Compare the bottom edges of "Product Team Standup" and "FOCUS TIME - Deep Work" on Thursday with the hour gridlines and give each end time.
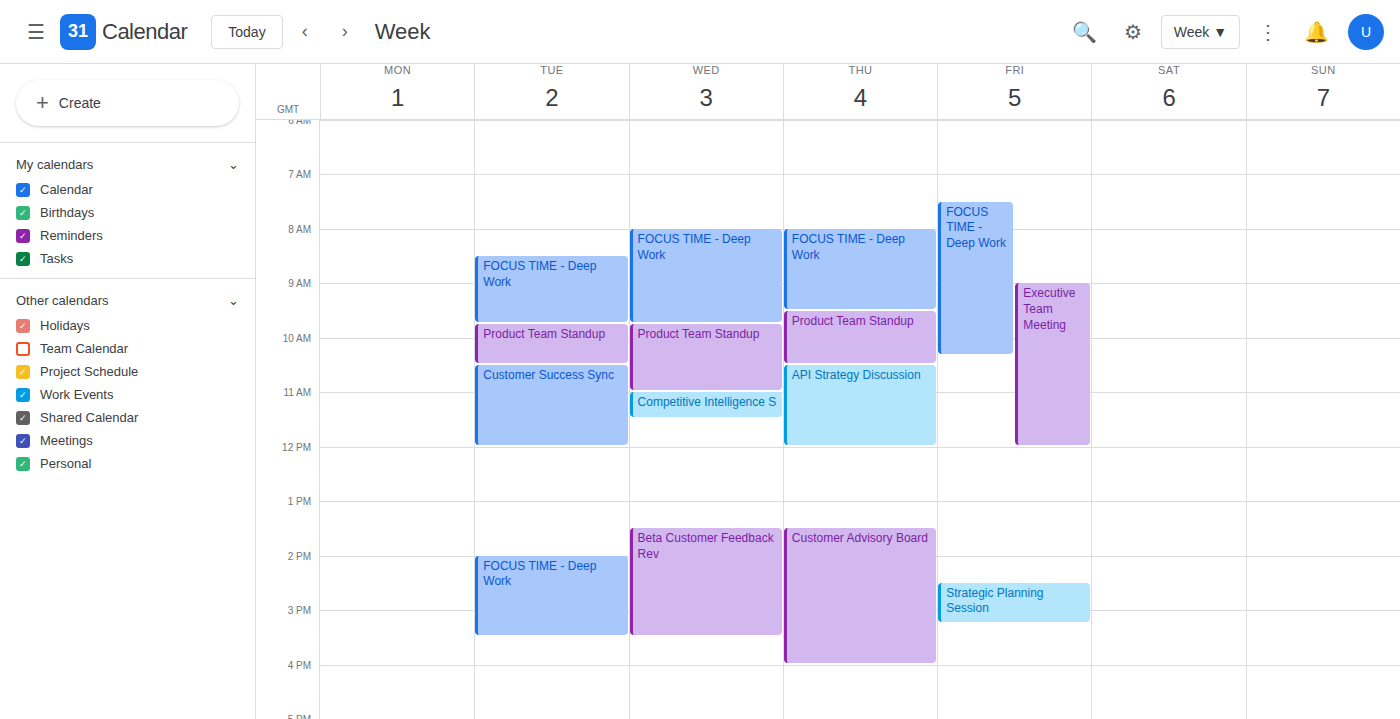
"Product Team Standup": 10:30 AM, halfway between the 10 AM and 11 AM lines. "FOCUS TIME - Deep Work": 9:30 AM, halfway between the 9 AM and 10 AM lines.